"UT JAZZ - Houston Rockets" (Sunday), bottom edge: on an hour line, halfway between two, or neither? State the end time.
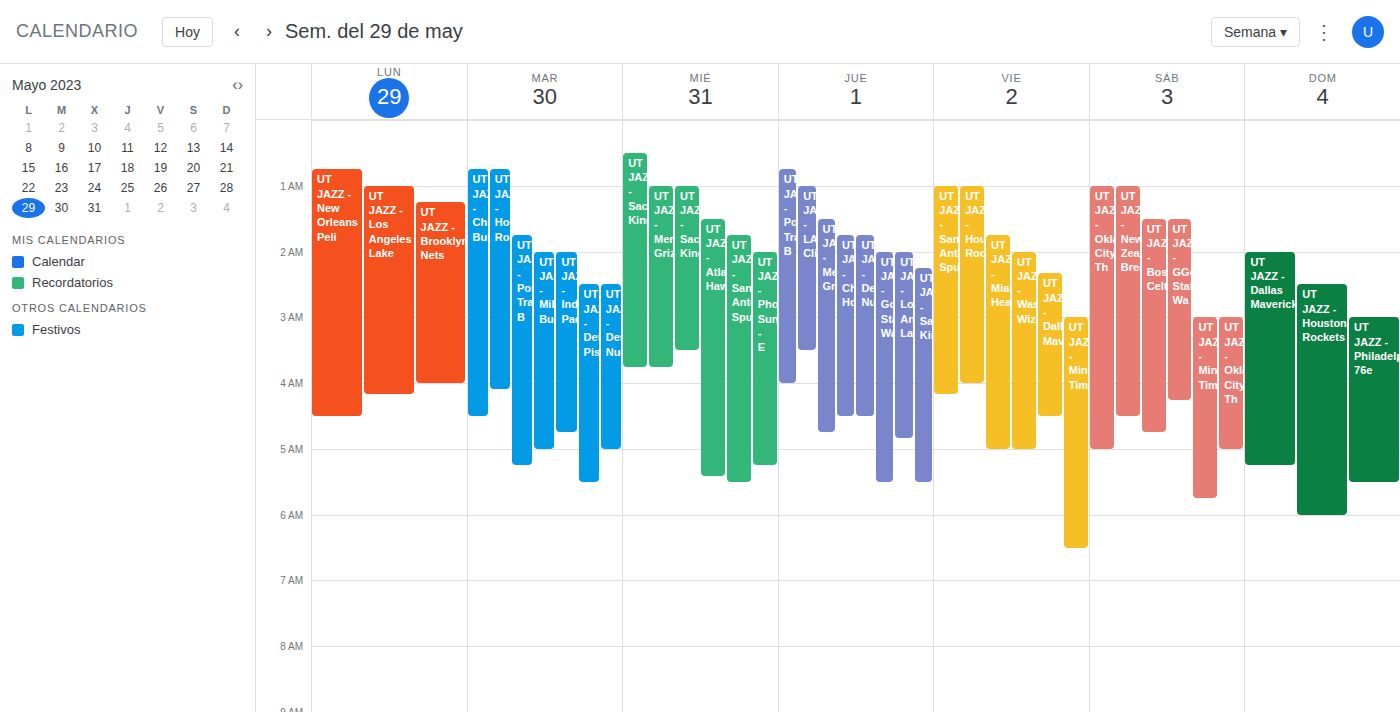
6:00 AM -- exactly on the 6 AM line.